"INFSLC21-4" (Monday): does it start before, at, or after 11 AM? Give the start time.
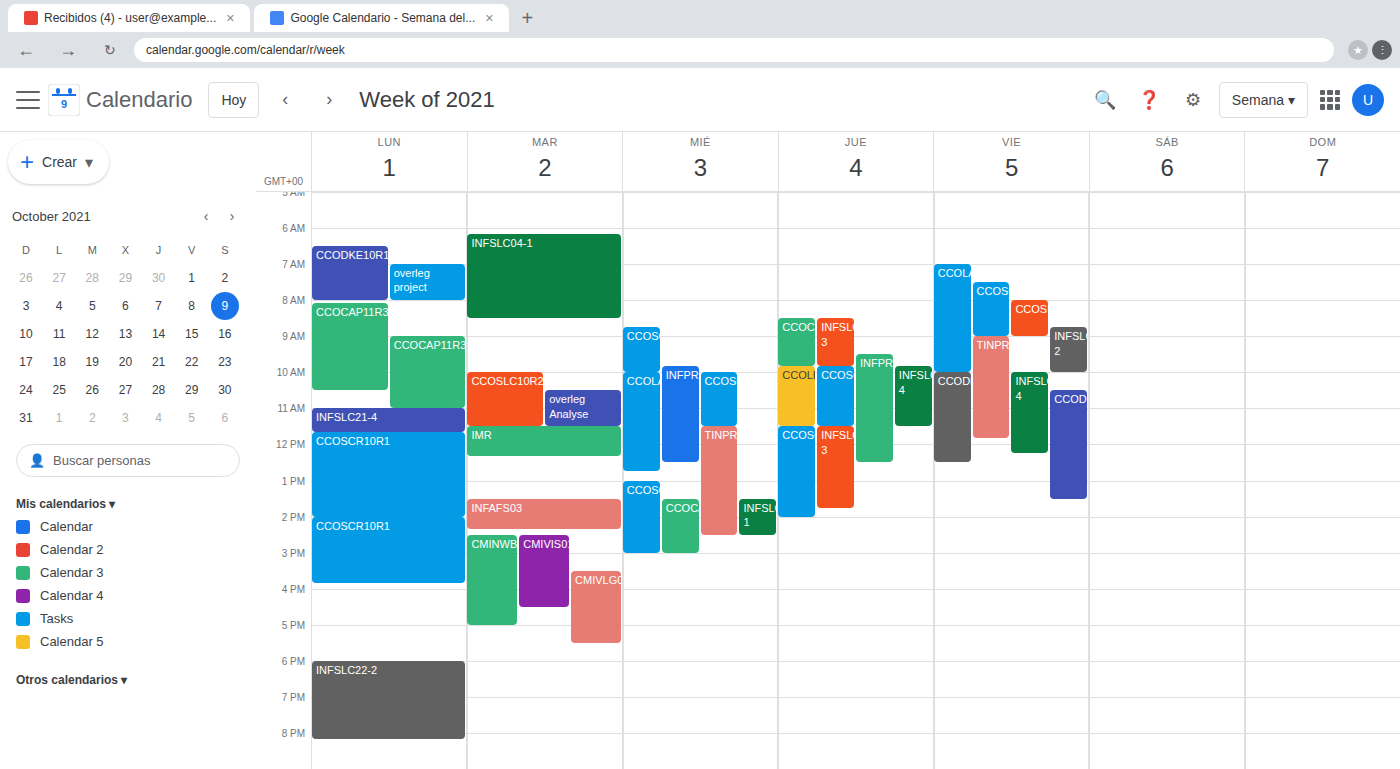
11:00 AM -- exactly at 11 AM, on the 11 AM line.